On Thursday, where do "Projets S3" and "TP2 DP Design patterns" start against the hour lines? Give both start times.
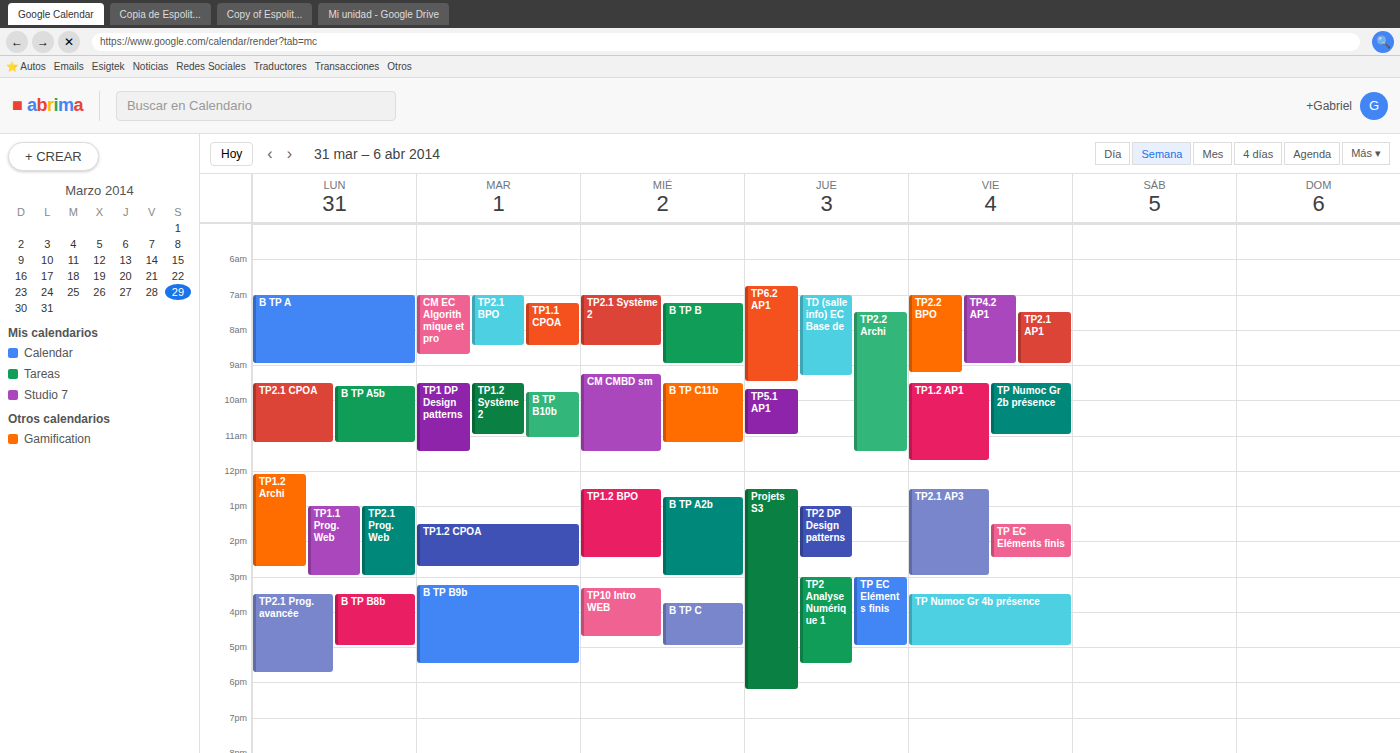
"Projets S3": 12:30 PM, halfway between the 12 PM and 1 PM lines. "TP2 DP Design patterns": 1:00 PM, exactly on the 1 PM line.